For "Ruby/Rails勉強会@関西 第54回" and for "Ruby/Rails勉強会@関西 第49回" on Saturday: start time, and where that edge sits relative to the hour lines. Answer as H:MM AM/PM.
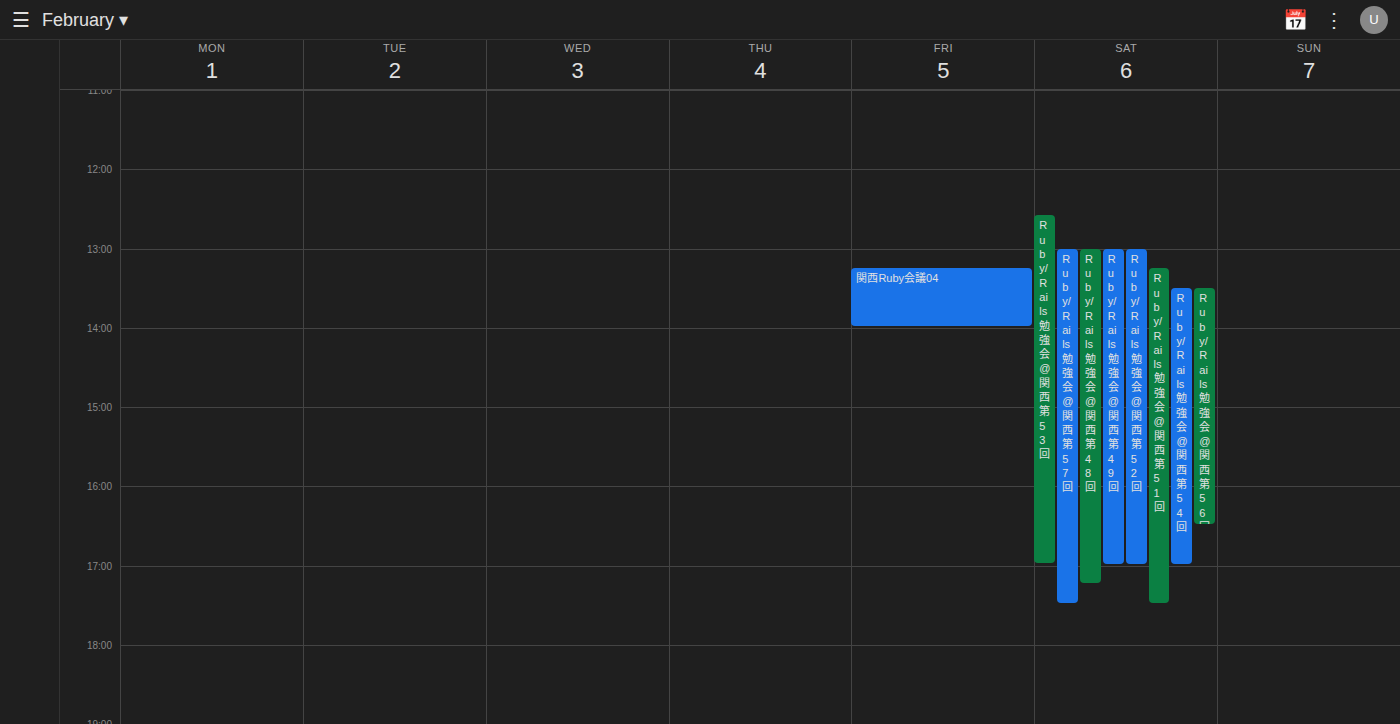
"Ruby/Rails勉強会@関西 第54回": 1:30 PM, halfway between the 1 PM and 2 PM lines. "Ruby/Rails勉強会@関西 第49回": 1:00 PM, exactly on the 1 PM line.